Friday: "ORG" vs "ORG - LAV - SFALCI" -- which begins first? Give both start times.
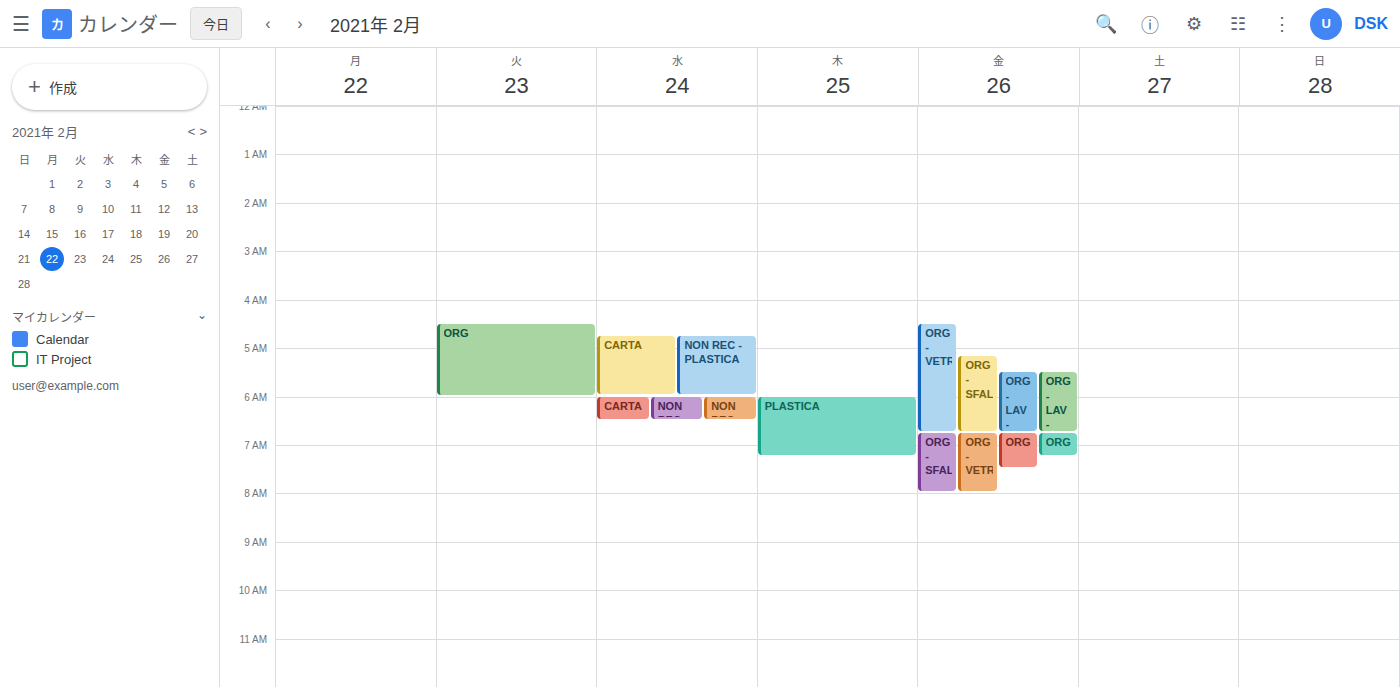
"ORG - LAV - SFALCI" 05:30; "ORG" 06:45.